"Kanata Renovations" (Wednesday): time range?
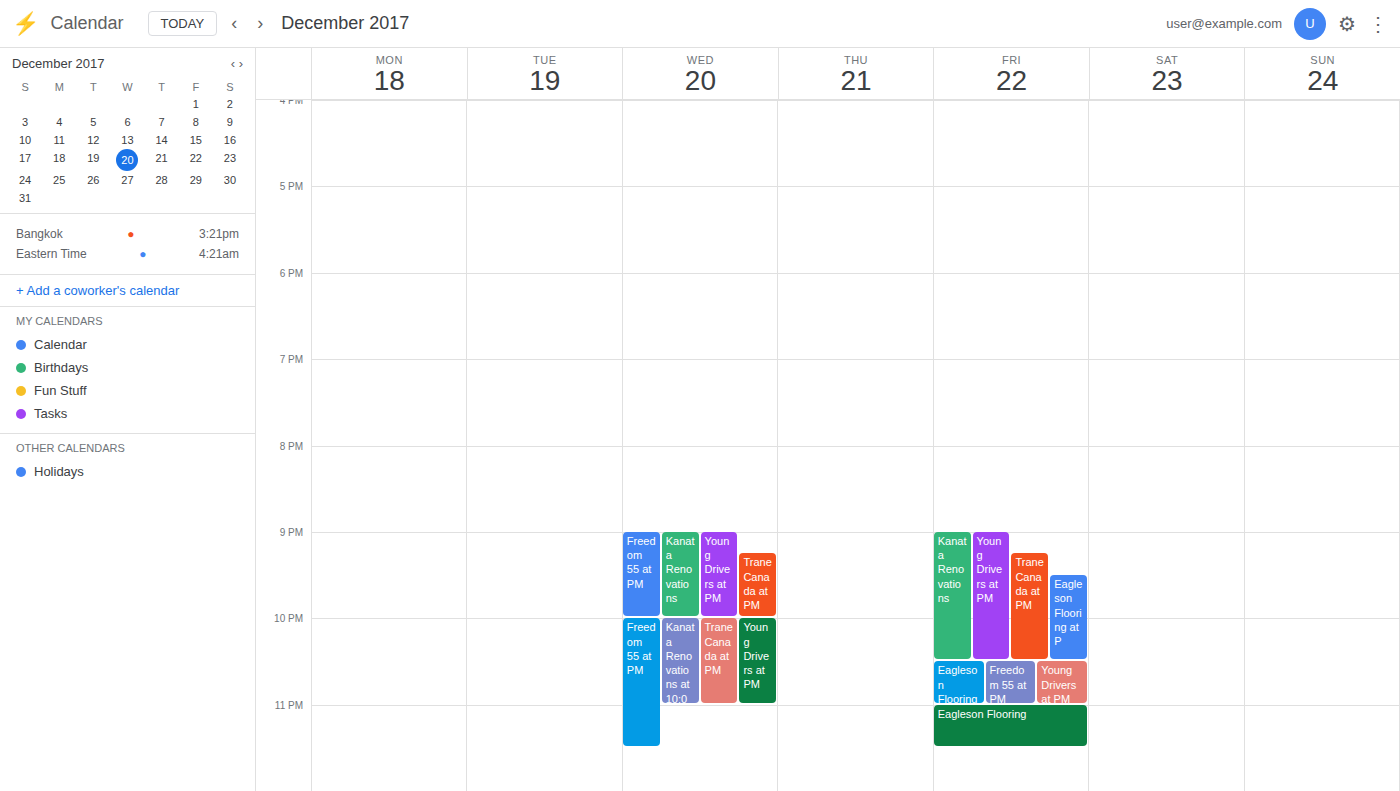
9:00 PM to 10:00 PM